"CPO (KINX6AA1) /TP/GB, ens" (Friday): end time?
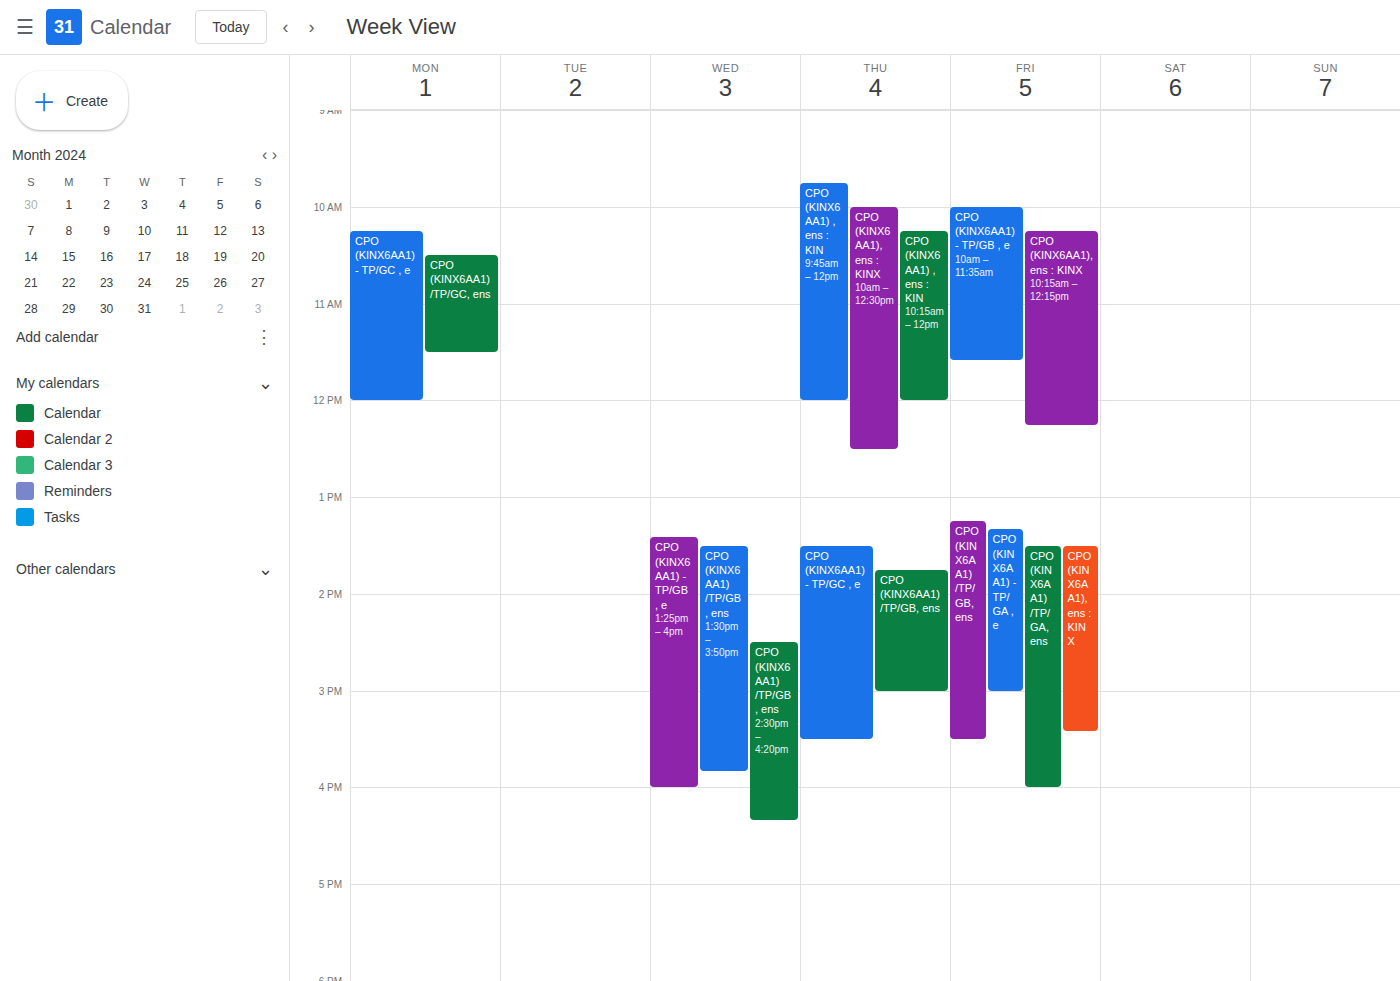
3:30 PM